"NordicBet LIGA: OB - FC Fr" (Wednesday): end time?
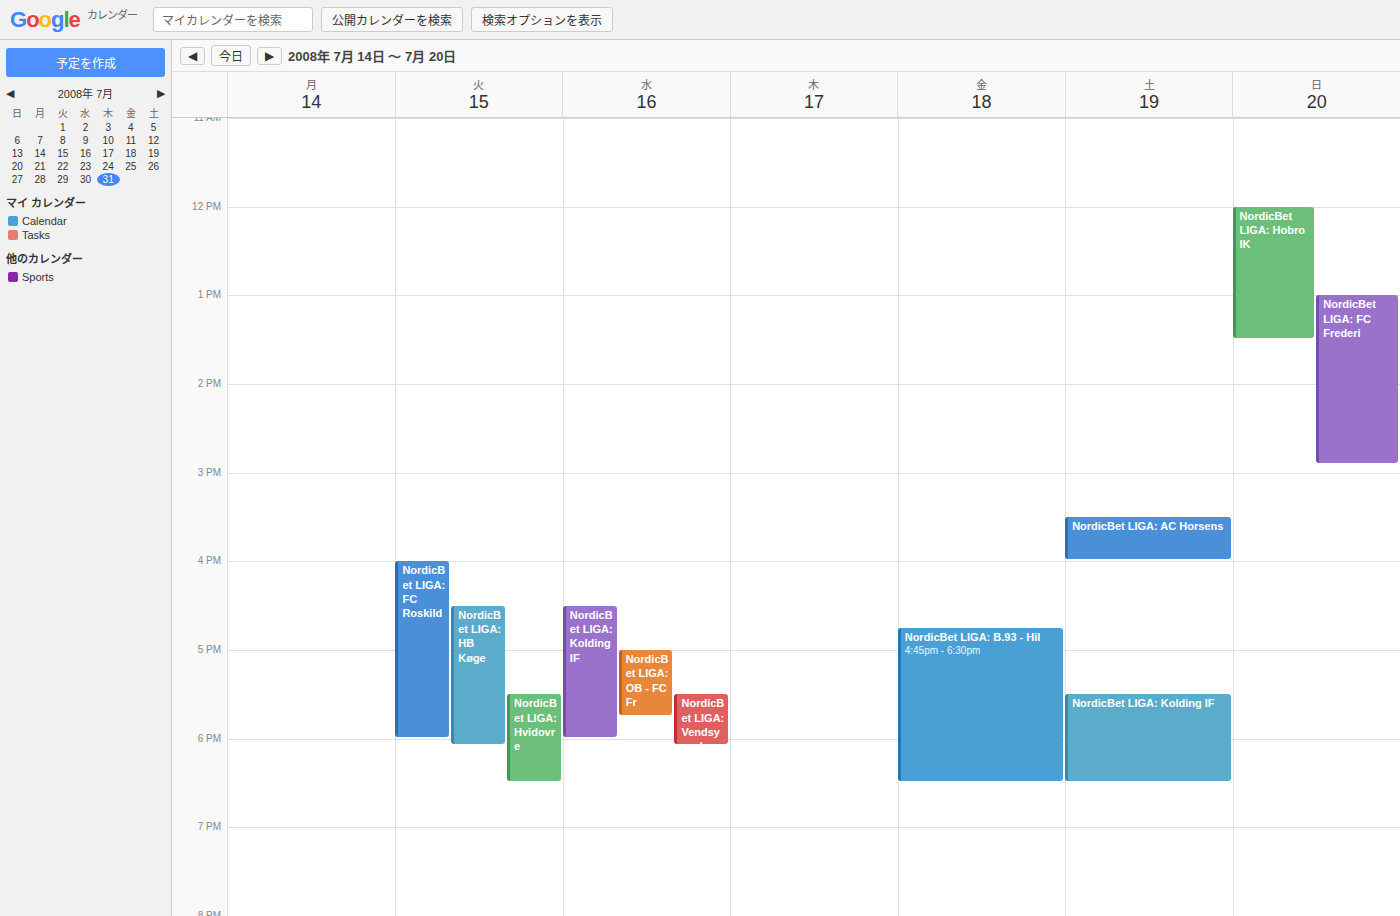
5:45 PM